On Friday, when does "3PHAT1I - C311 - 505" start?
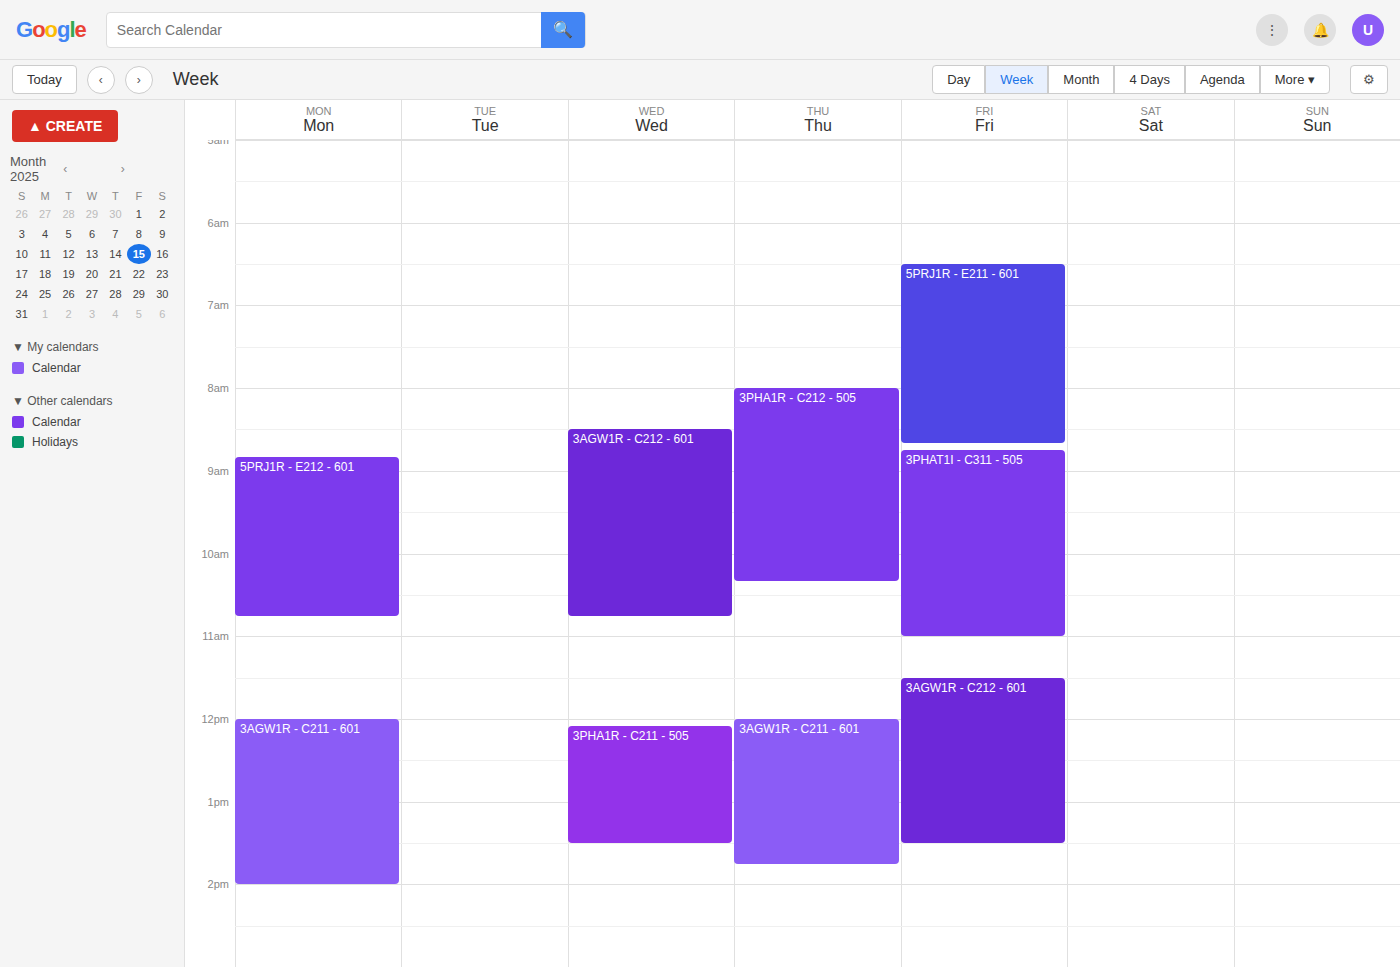
08:45